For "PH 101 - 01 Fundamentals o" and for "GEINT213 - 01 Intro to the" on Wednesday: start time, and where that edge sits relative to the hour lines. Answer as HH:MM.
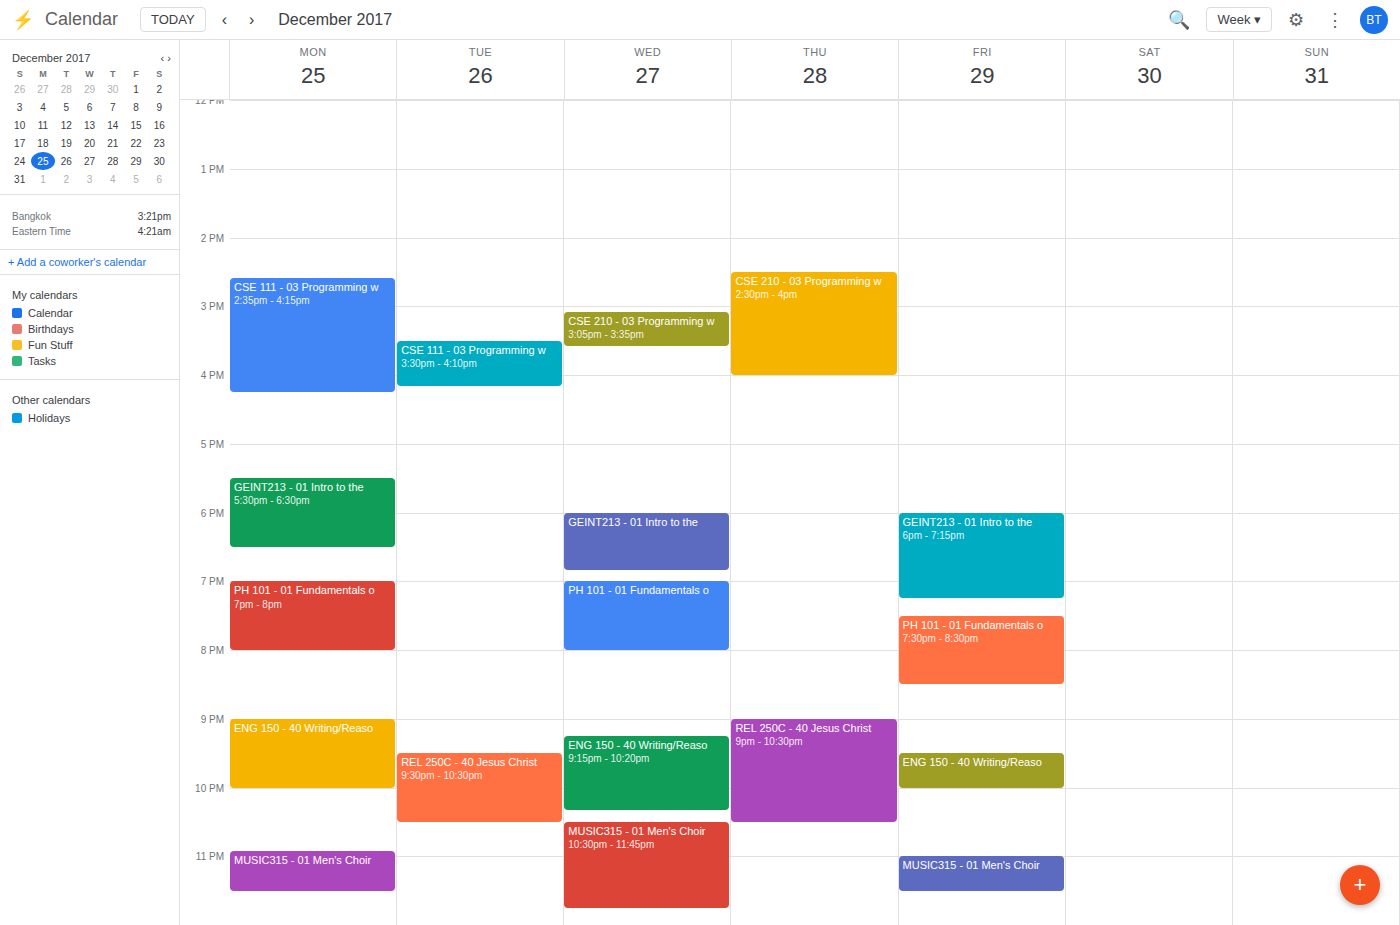
"PH 101 - 01 Fundamentals o": 19:00, exactly on the 19:00 line. "GEINT213 - 01 Intro to the": 18:00, exactly on the 18:00 line.